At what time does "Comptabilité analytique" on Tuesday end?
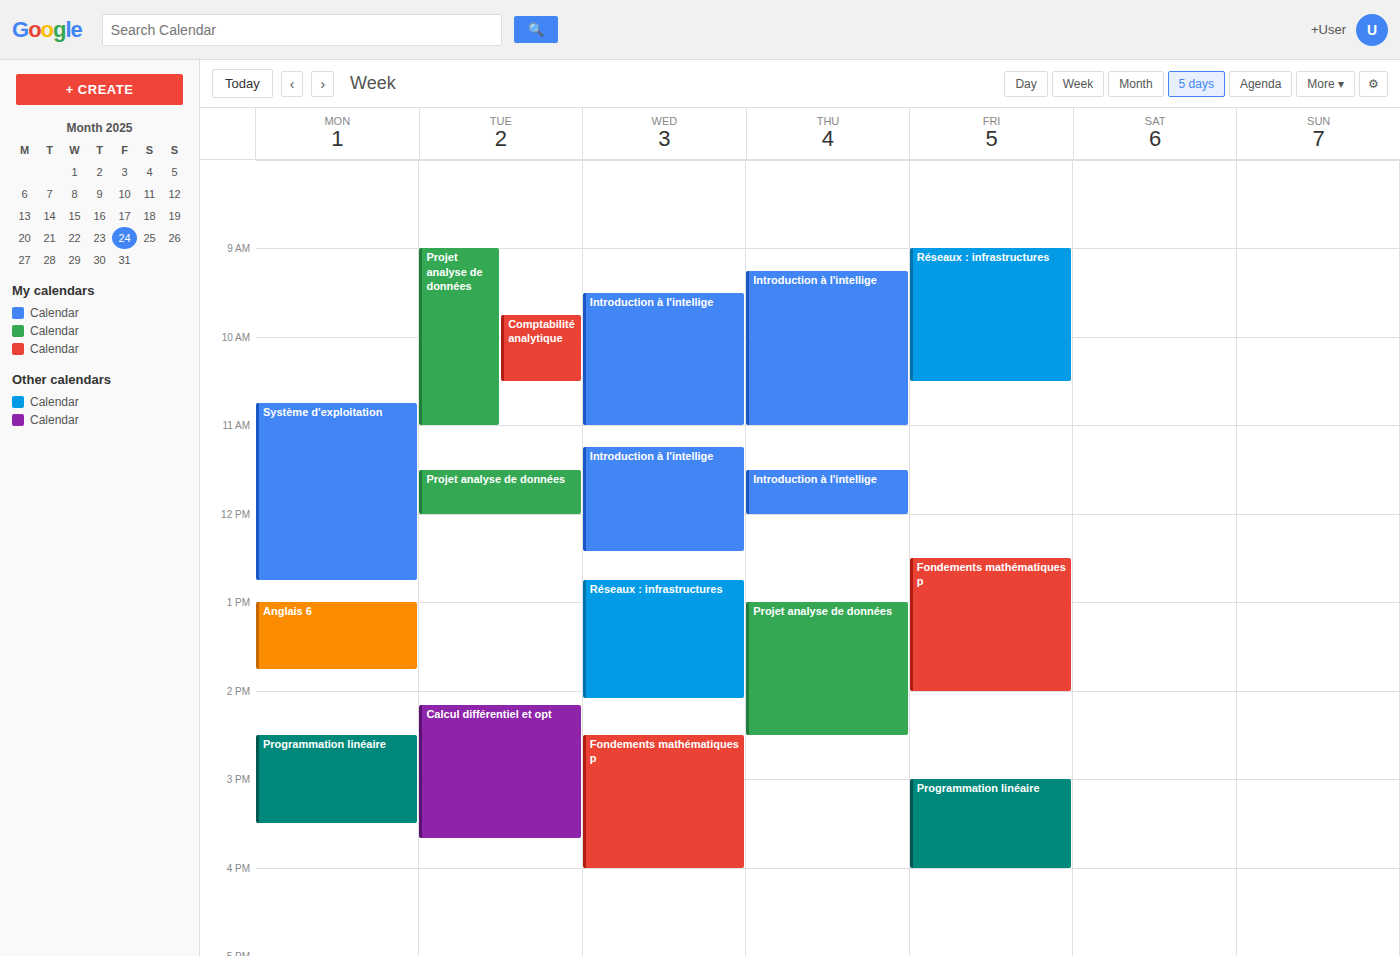
10:30 AM